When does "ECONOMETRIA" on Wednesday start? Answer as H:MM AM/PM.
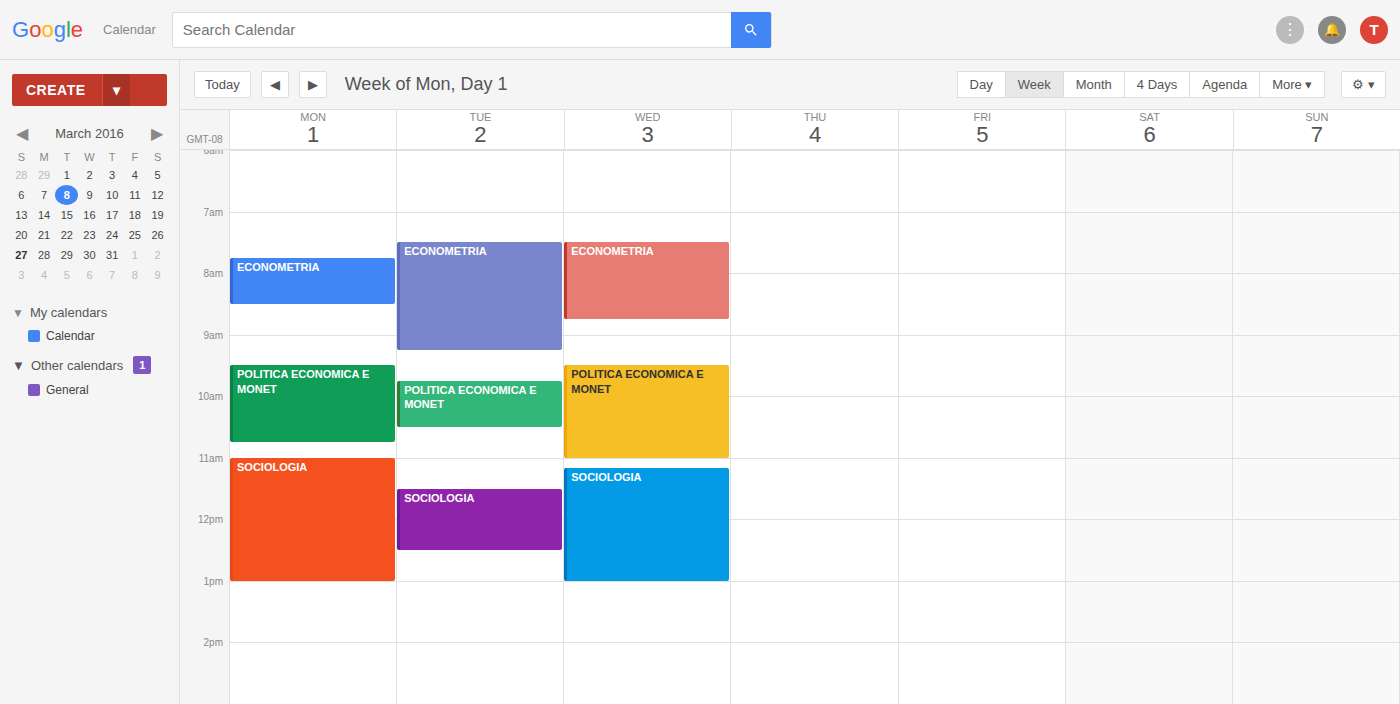
7:30 AM